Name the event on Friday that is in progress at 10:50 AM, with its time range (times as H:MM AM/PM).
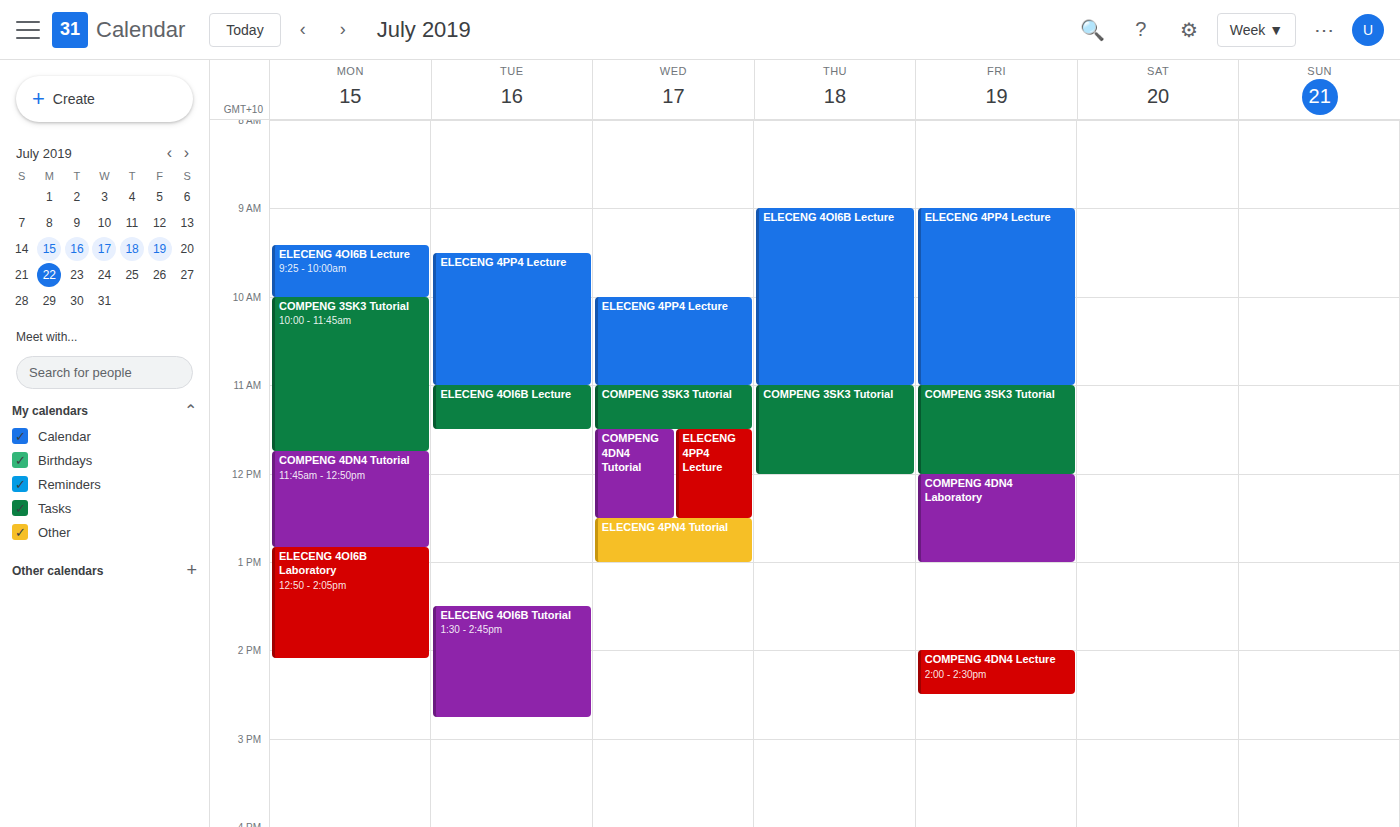
"ELECENG 4PP4 Lecture", 9:00 AM to 11:00 AM